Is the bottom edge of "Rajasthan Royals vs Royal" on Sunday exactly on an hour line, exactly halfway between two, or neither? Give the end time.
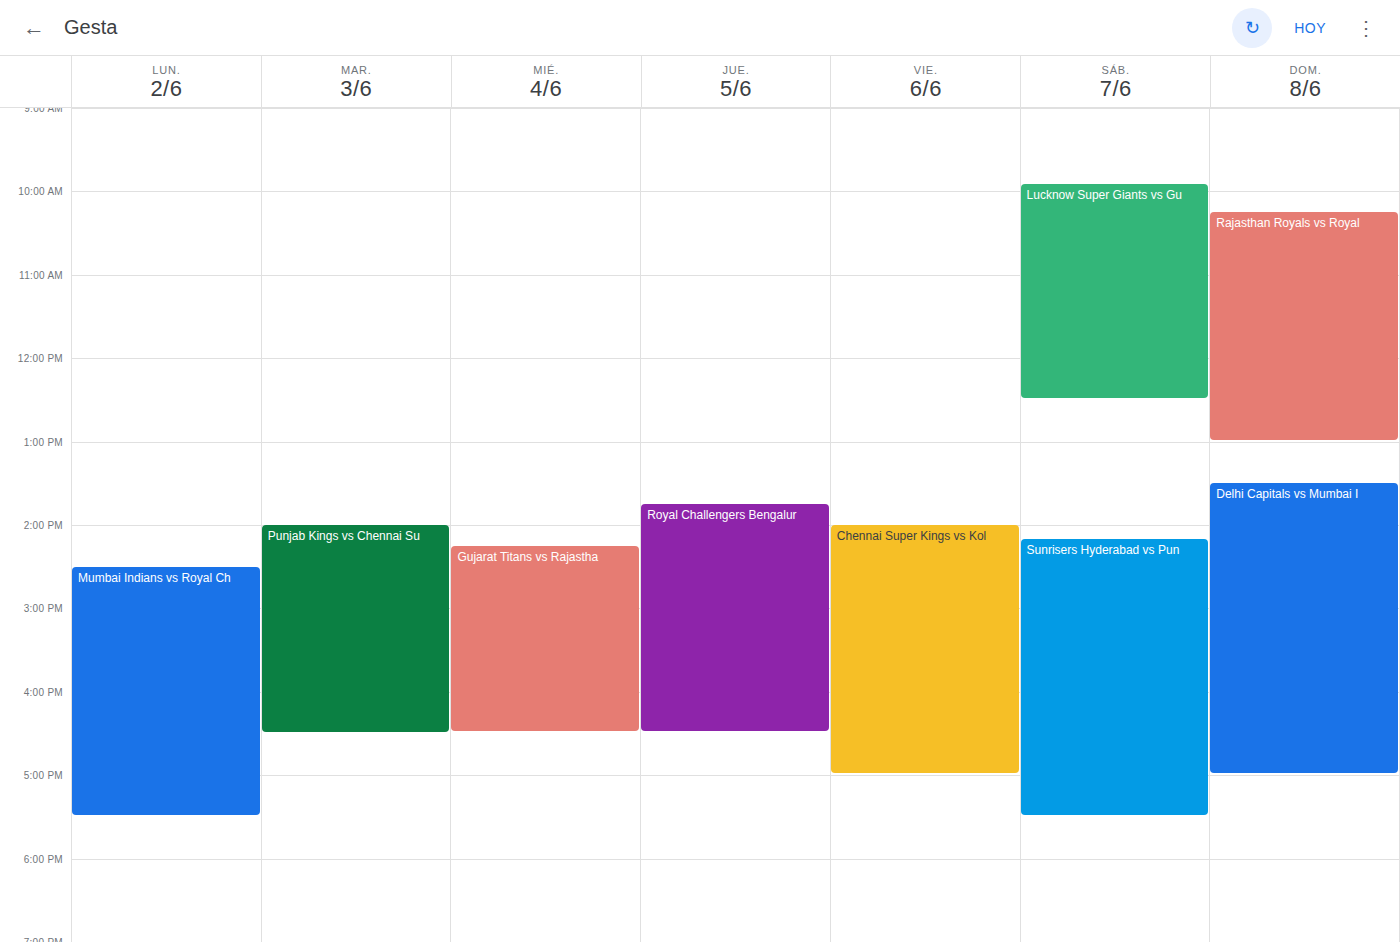
1:00 PM -- exactly on the 1 PM line.